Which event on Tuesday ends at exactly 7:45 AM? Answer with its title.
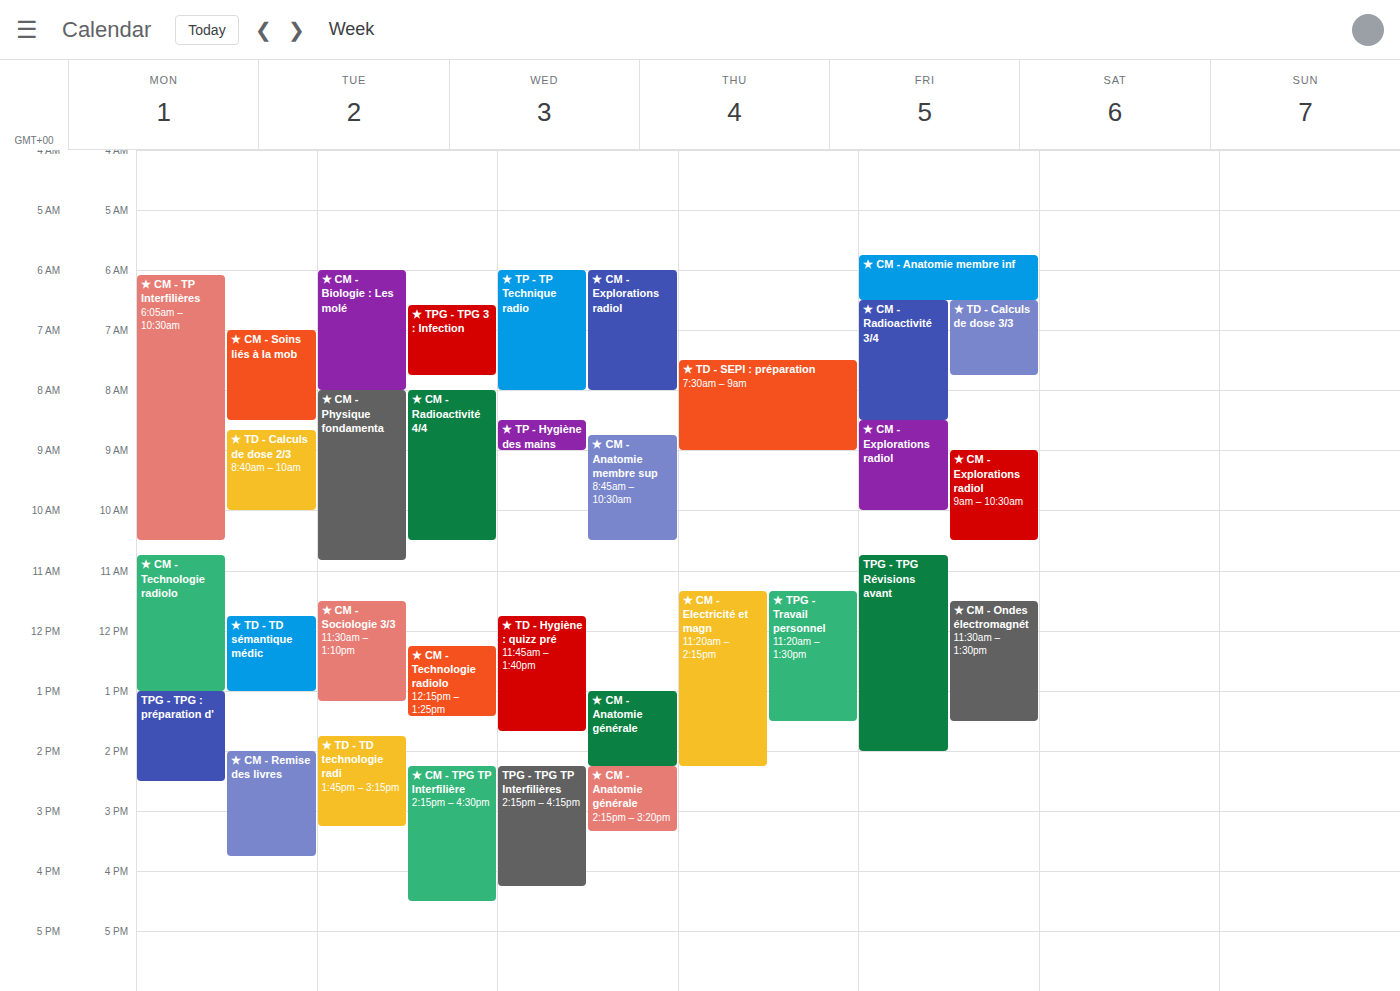
"★ TPG - TPG 3 : Infection"